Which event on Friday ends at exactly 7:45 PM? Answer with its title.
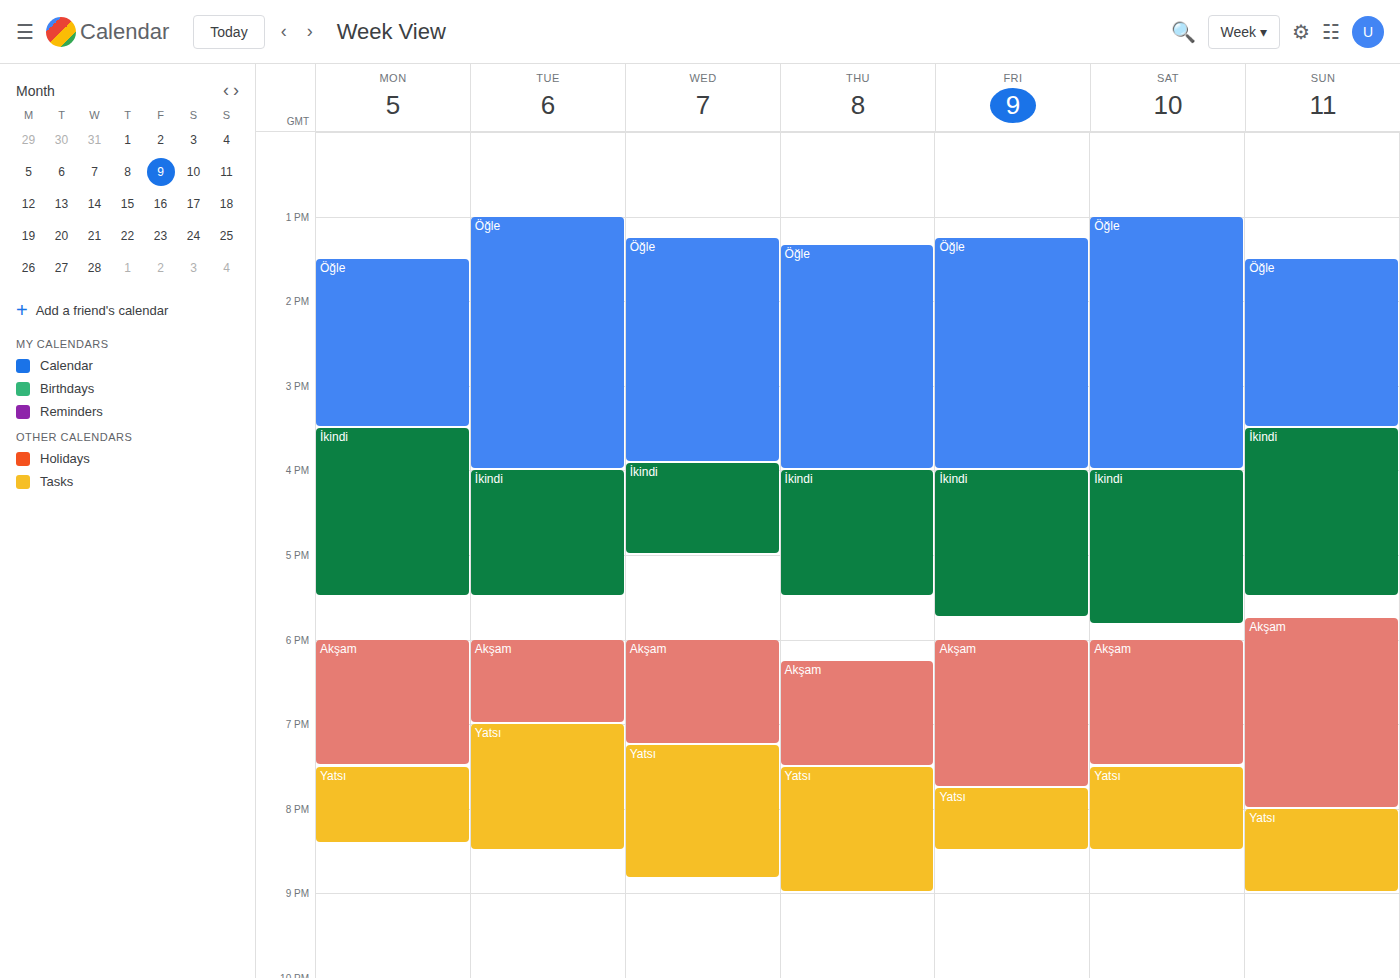
"Akşam"